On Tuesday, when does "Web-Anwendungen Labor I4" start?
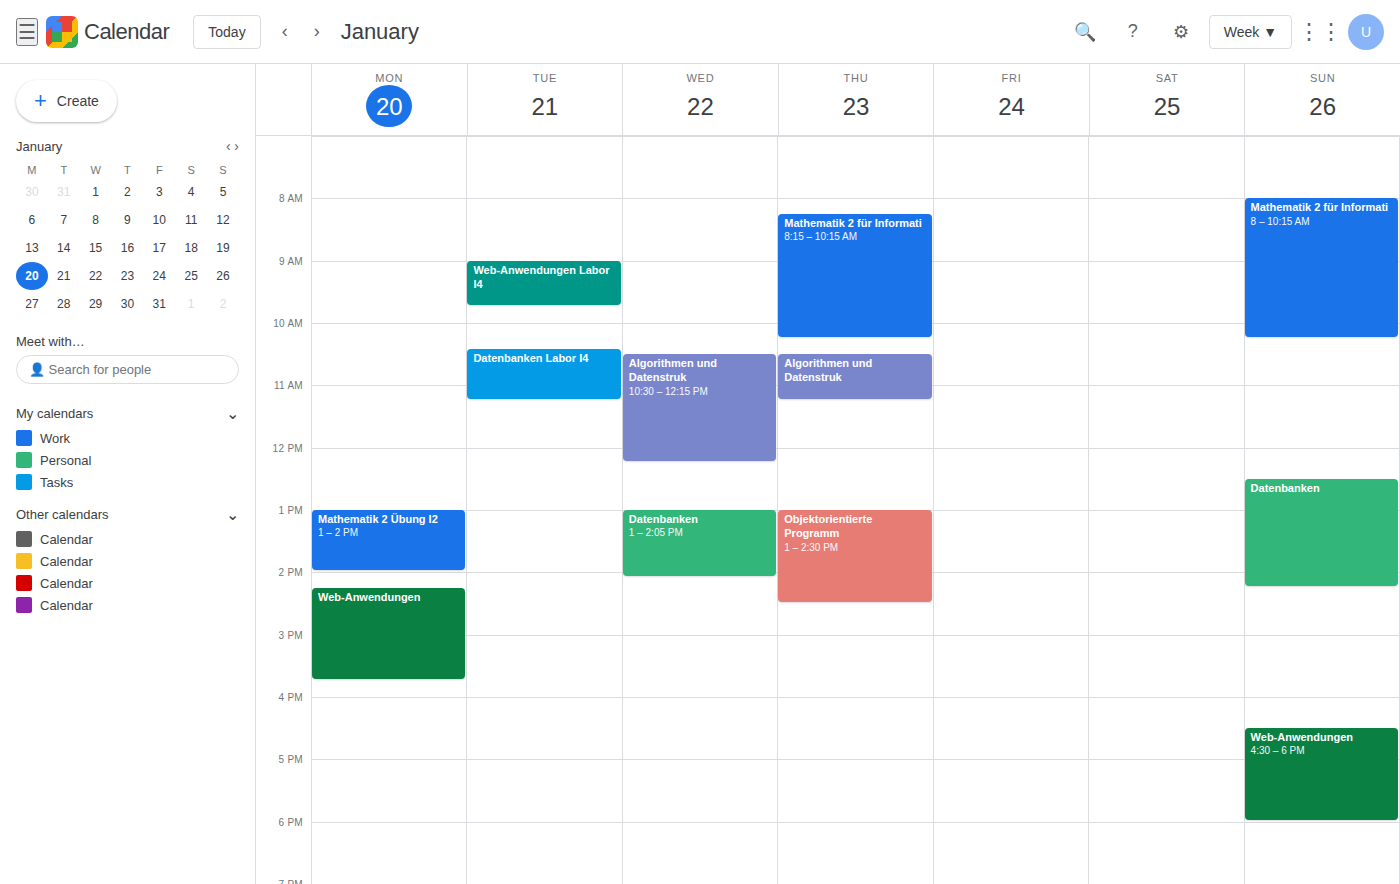
9:00 AM